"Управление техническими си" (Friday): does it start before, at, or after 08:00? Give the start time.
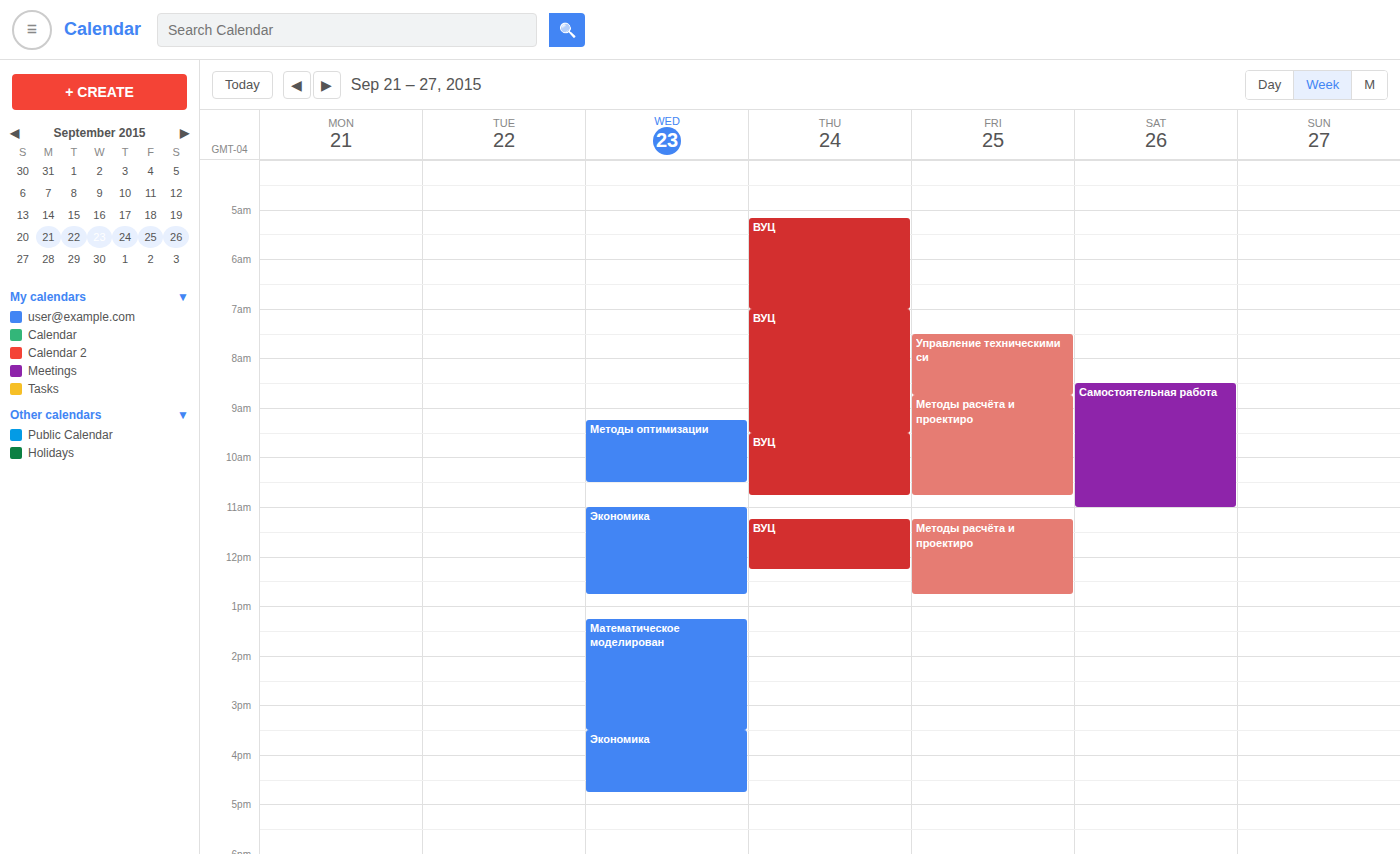
07:30 -- before 08:00, 30 minutes above the 08:00 line.